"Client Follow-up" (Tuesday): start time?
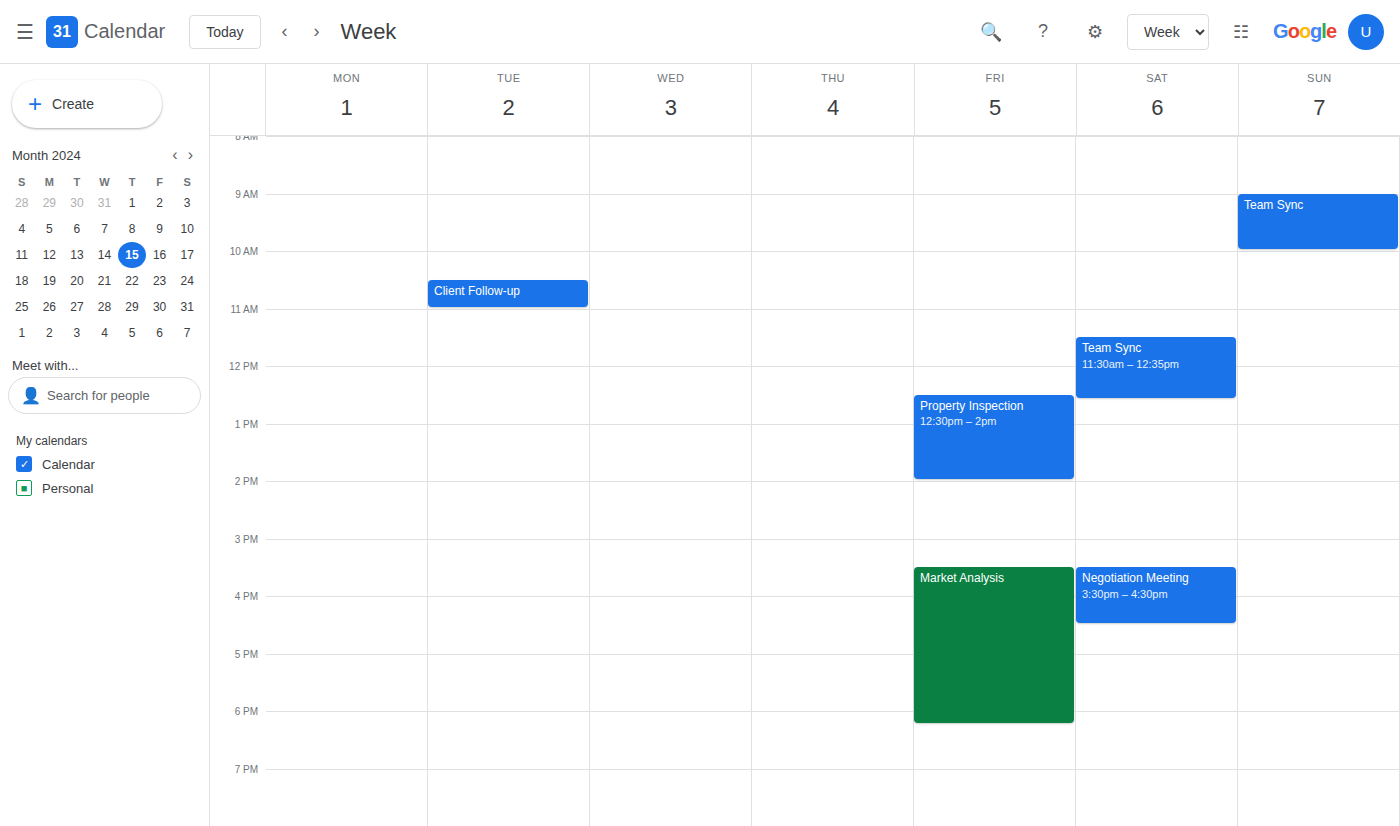
10:30 AM